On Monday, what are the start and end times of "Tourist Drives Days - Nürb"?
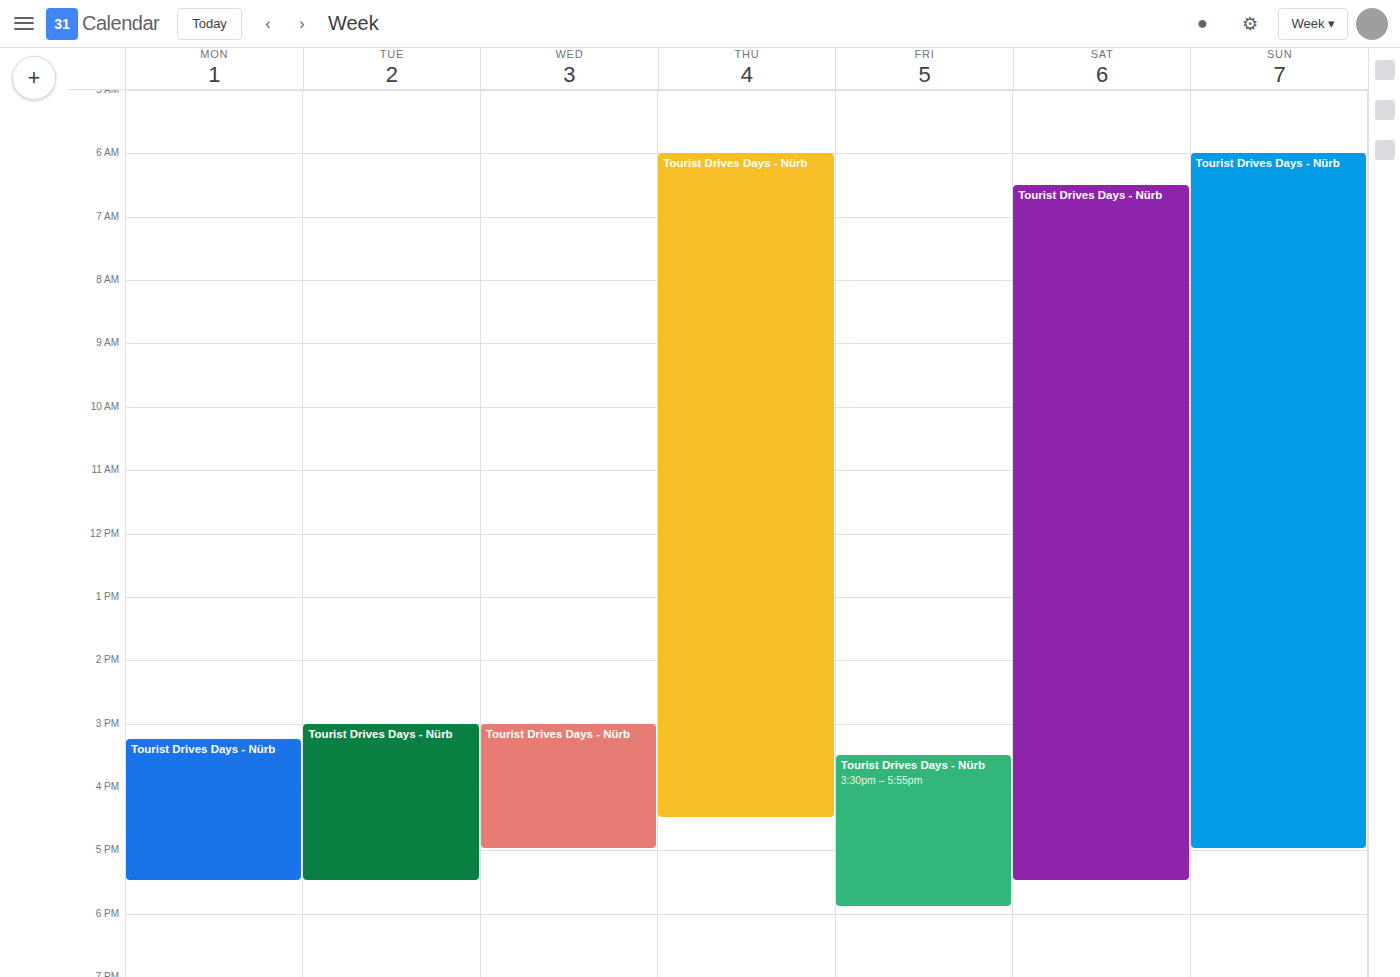
3:15 PM to 5:30 PM